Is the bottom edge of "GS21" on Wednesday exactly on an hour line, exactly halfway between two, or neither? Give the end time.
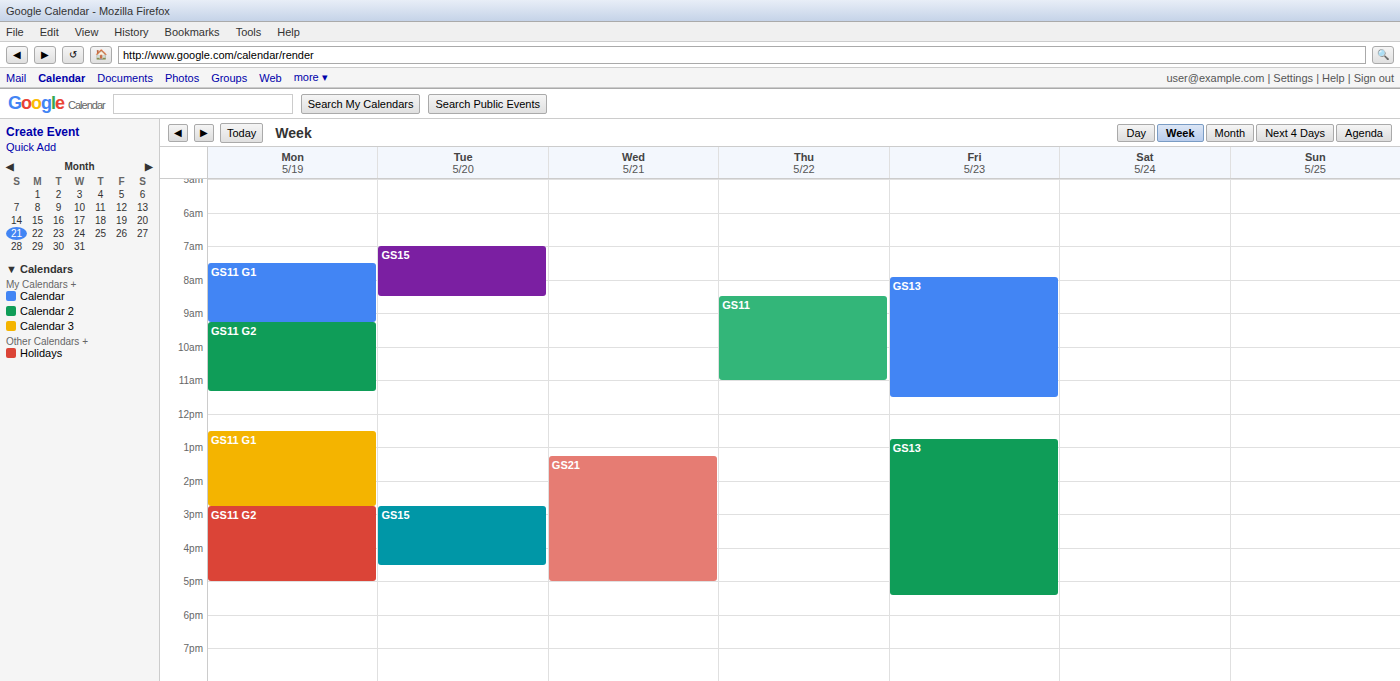
5:00 PM -- exactly on the 5 PM line.